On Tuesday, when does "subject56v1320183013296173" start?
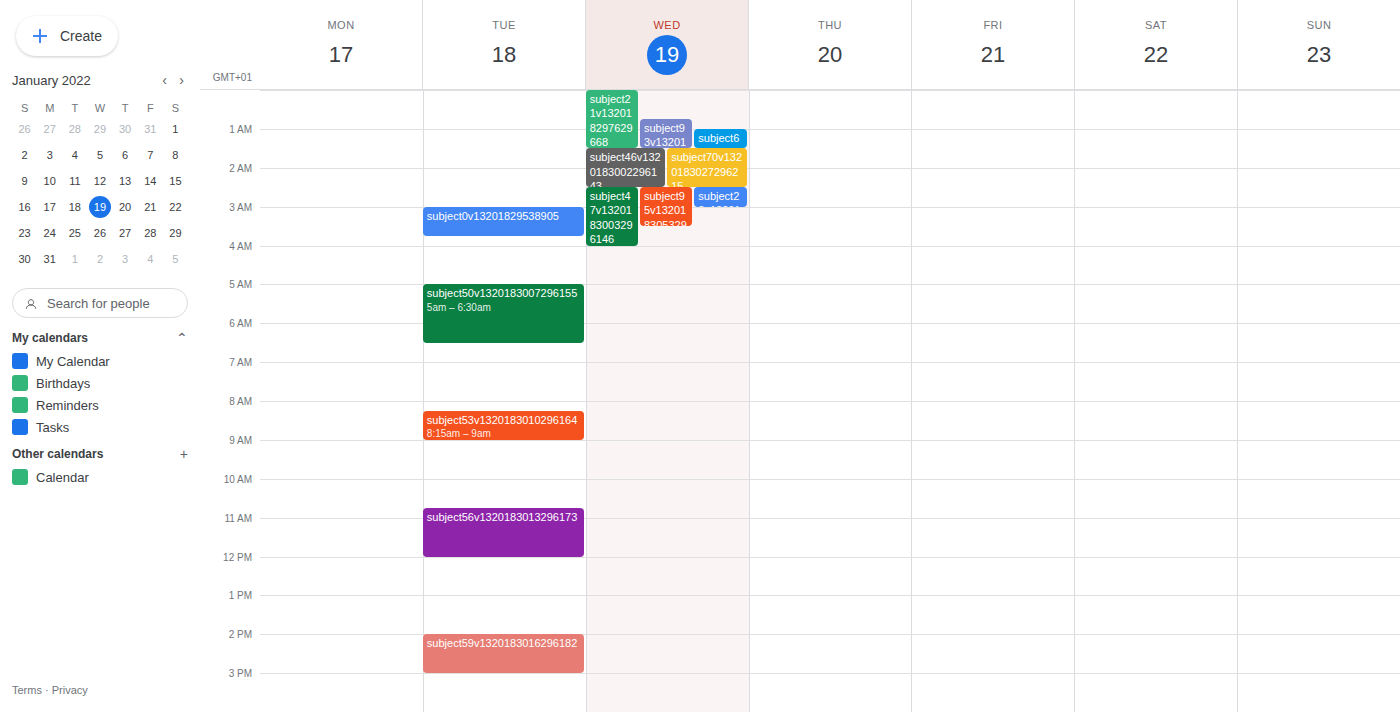
10:45 AM